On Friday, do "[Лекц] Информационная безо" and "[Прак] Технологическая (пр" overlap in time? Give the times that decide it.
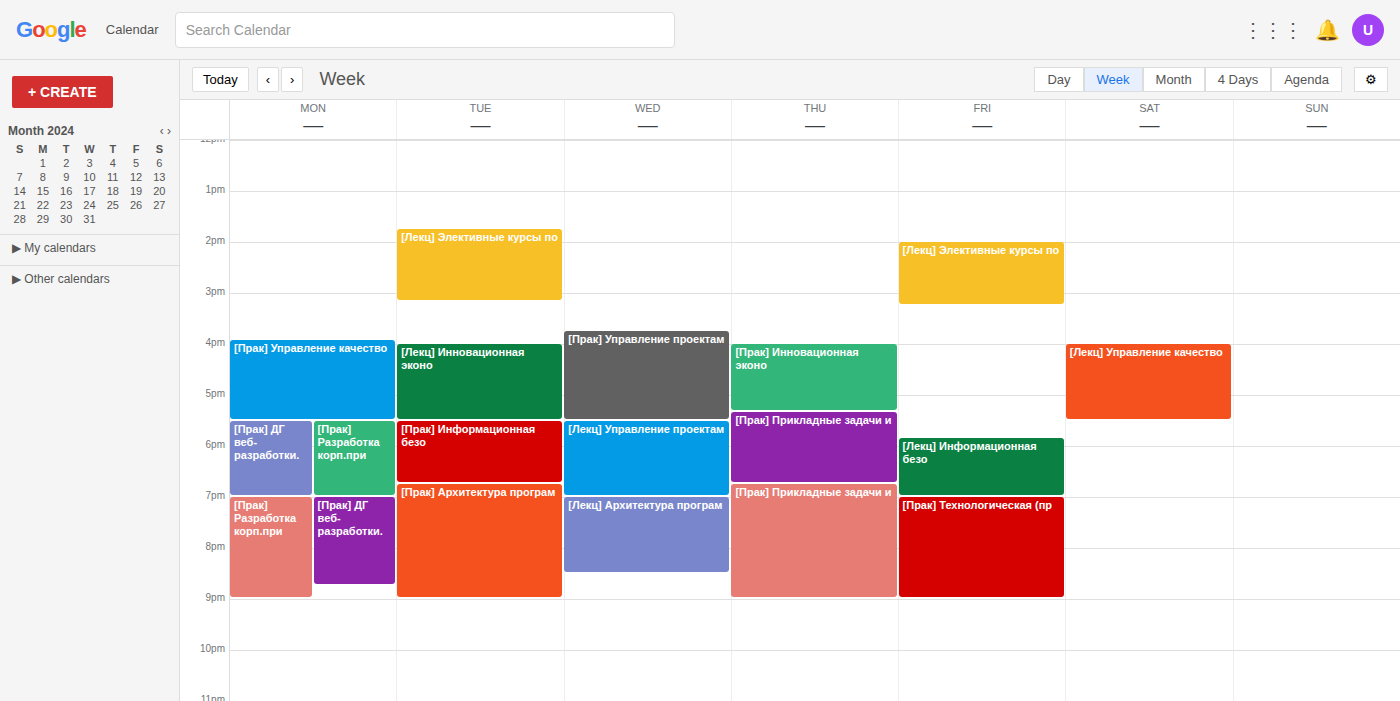
"[Лекц] Информационная безо" ends at 7:00 PM, exactly when "[Прак] Технологическая (пр" starts -- they touch but do not overlap.